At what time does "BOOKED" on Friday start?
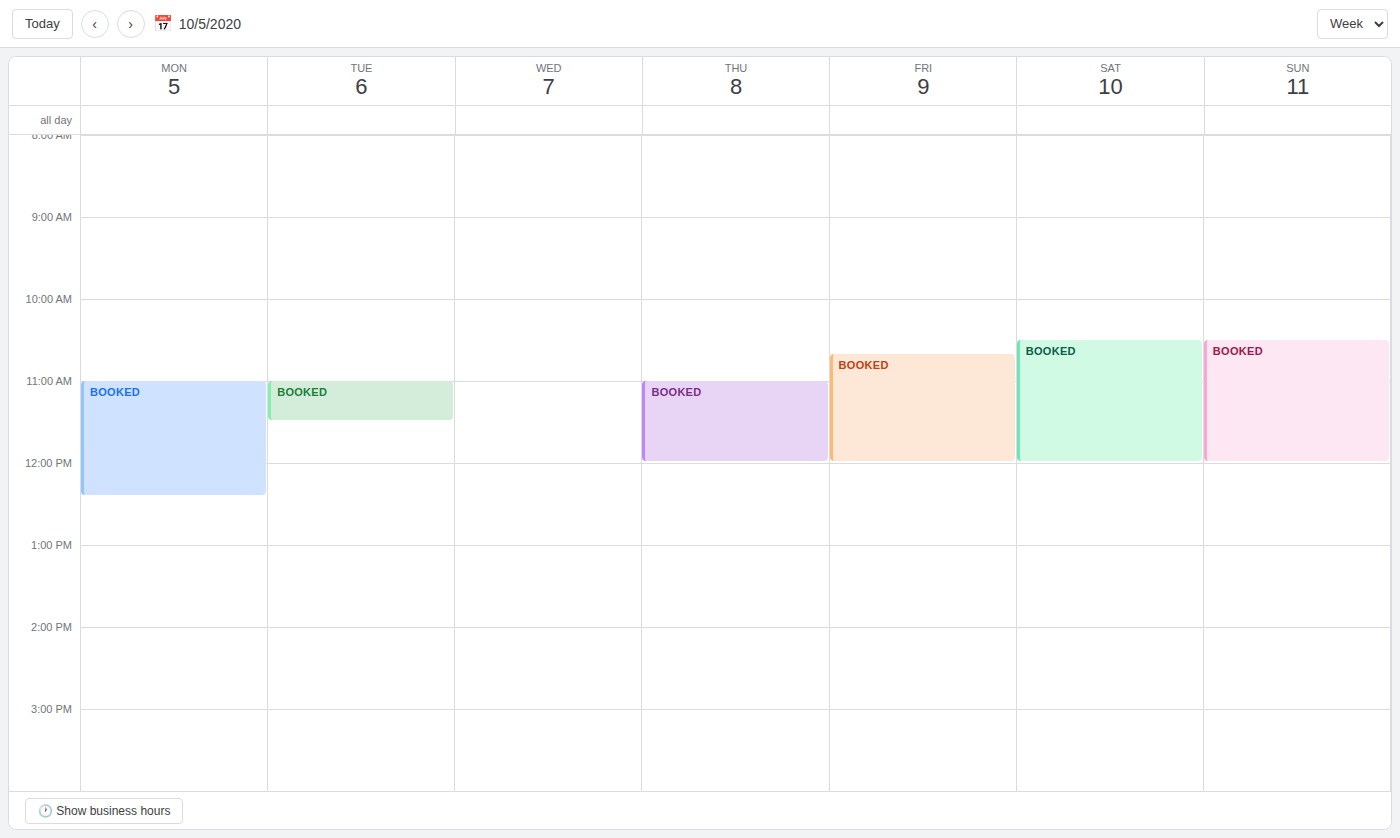
10:40 AM